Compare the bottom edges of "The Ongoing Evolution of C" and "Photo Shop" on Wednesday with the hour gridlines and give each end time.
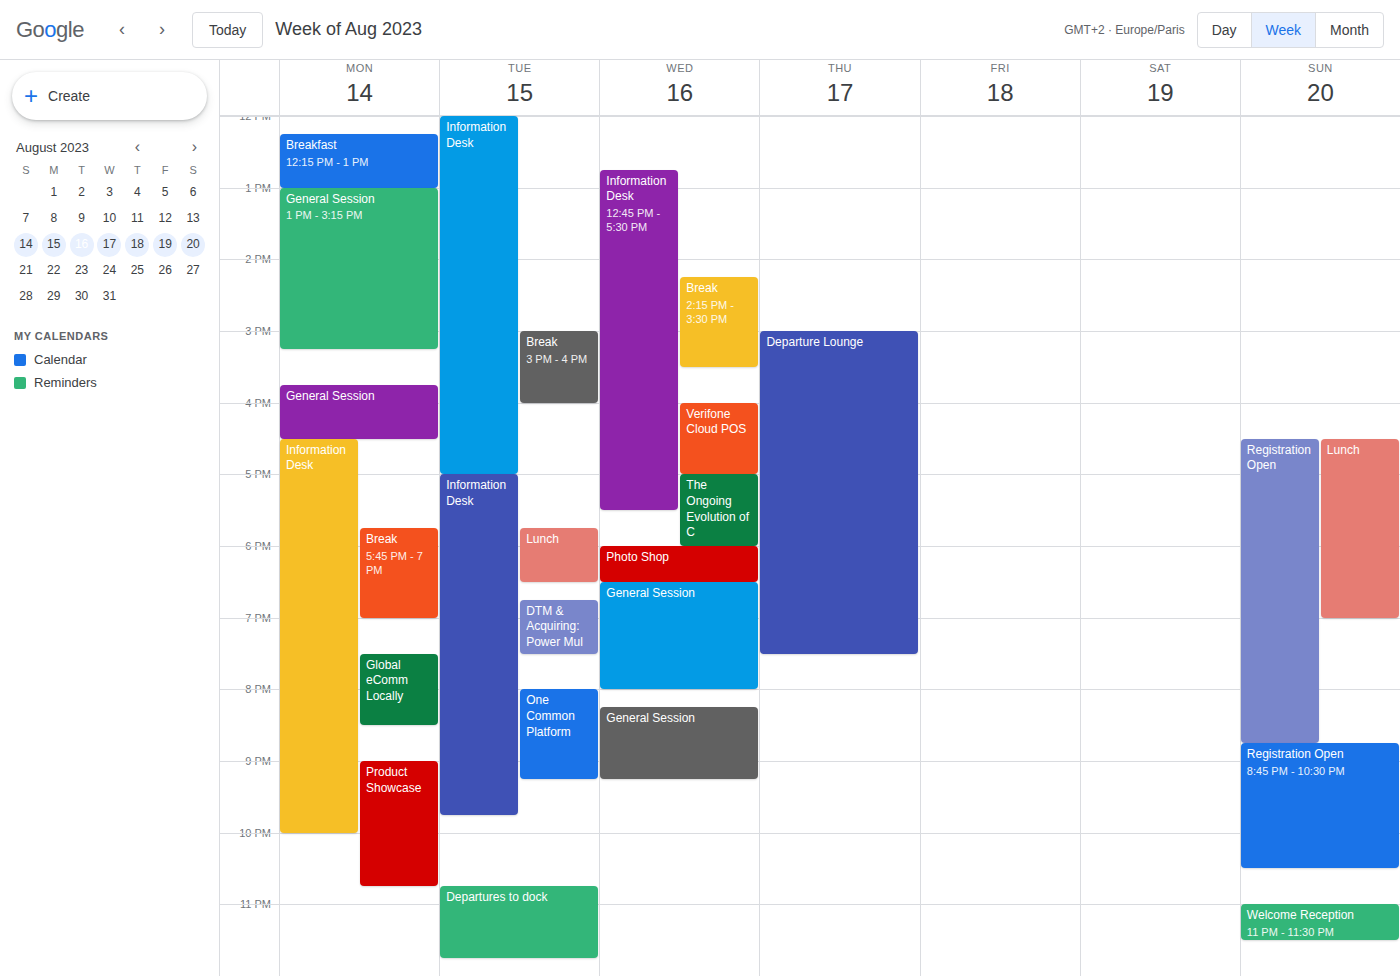
"The Ongoing Evolution of C": 6:00 PM, exactly on the 6 PM line. "Photo Shop": 6:30 PM, halfway between the 6 PM and 7 PM lines.